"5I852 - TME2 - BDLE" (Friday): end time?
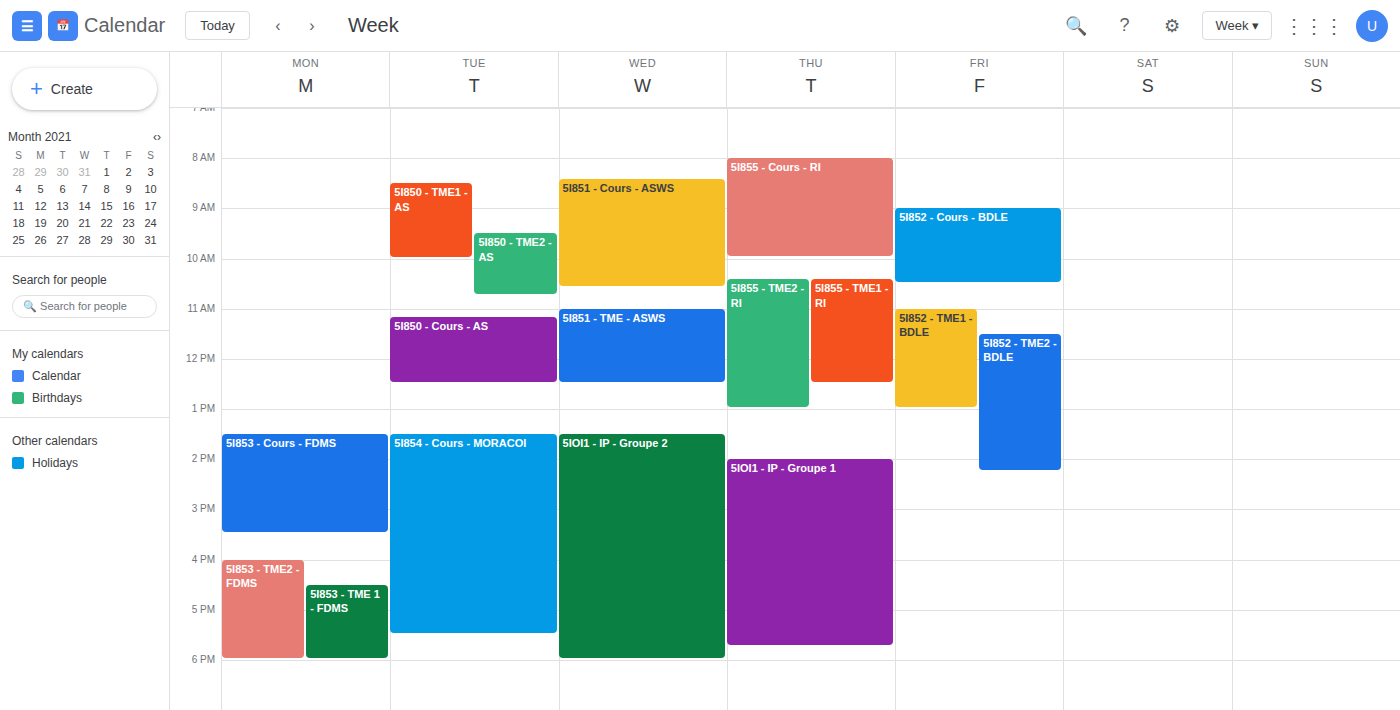
2:15 PM